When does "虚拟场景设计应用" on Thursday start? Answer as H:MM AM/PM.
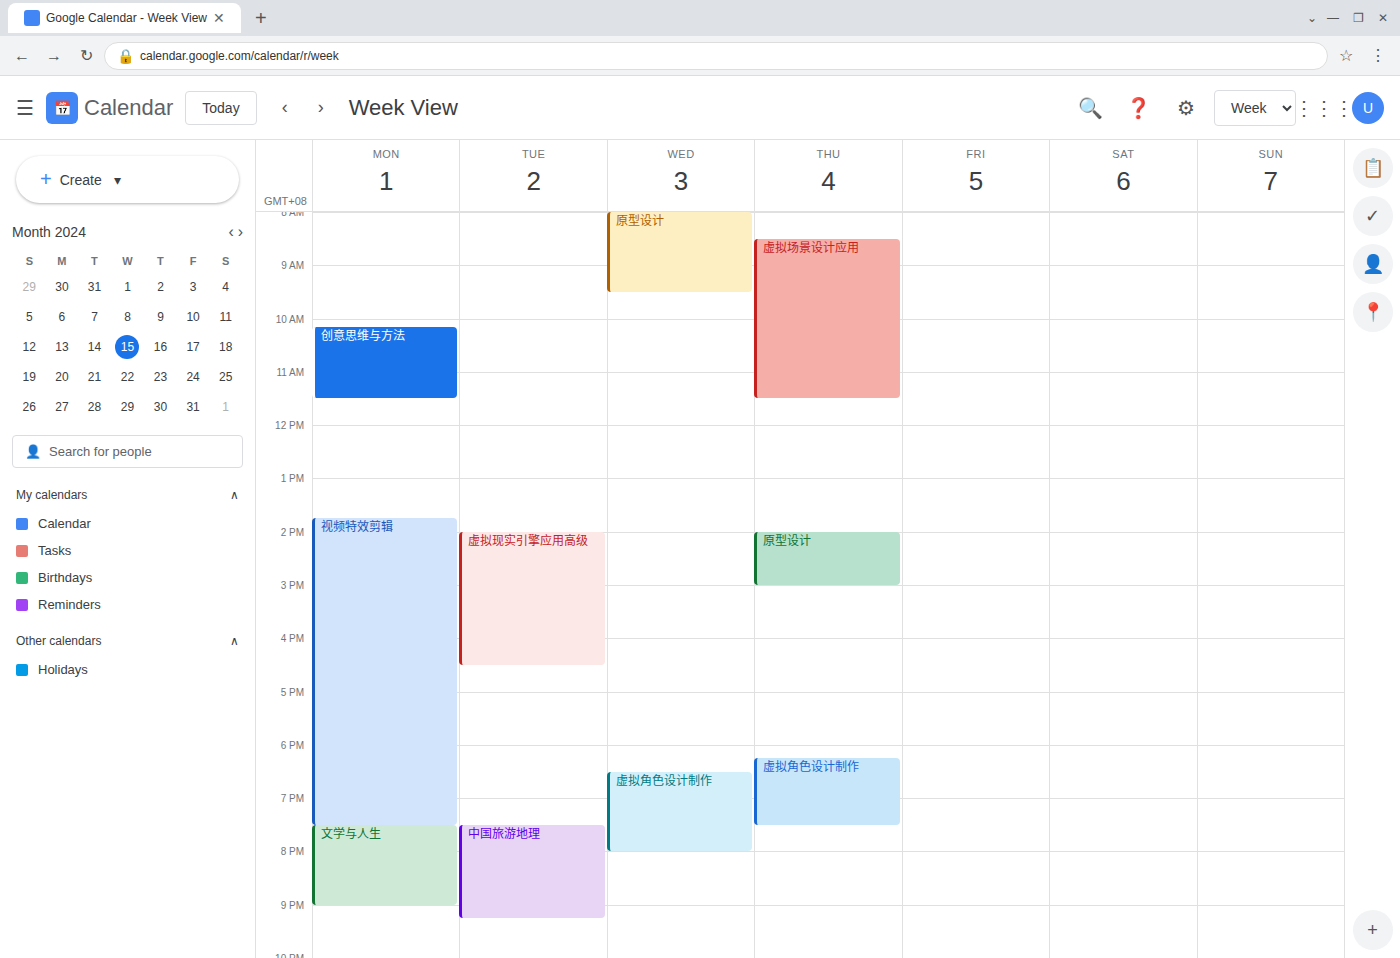
8:30 AM